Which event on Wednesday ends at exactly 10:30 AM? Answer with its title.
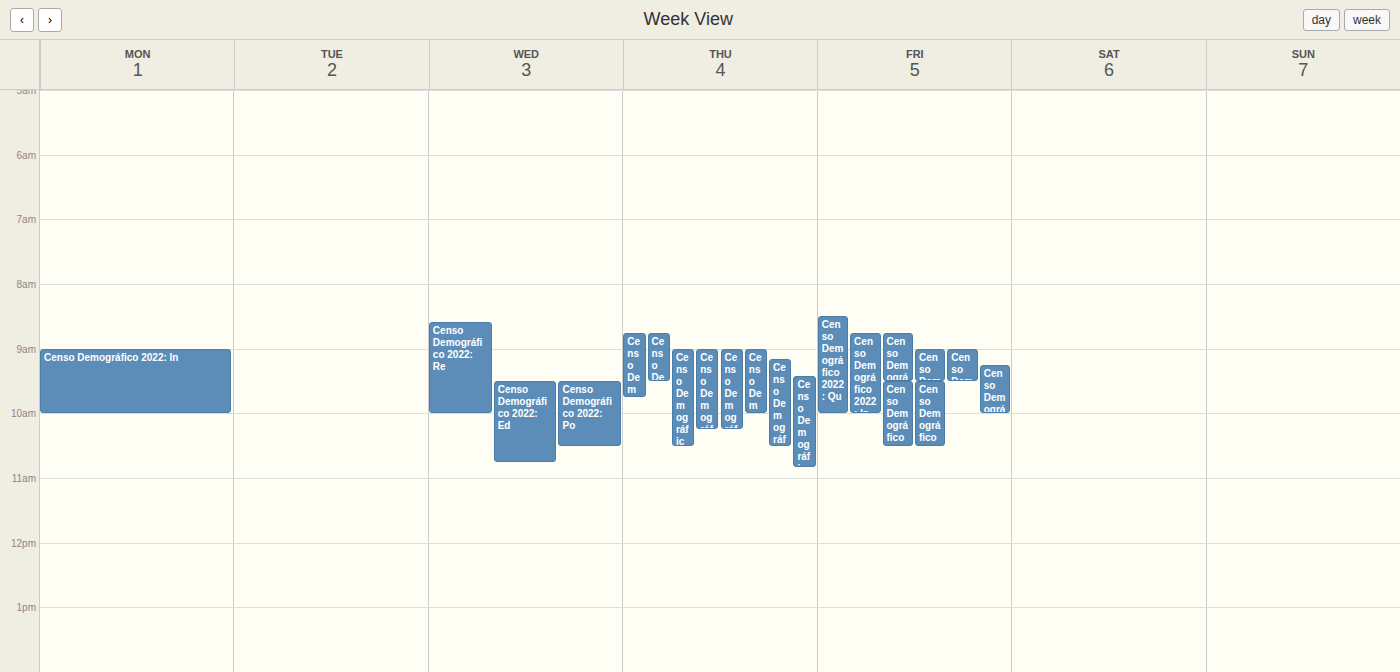
"Censo Demográfico 2022: Po"